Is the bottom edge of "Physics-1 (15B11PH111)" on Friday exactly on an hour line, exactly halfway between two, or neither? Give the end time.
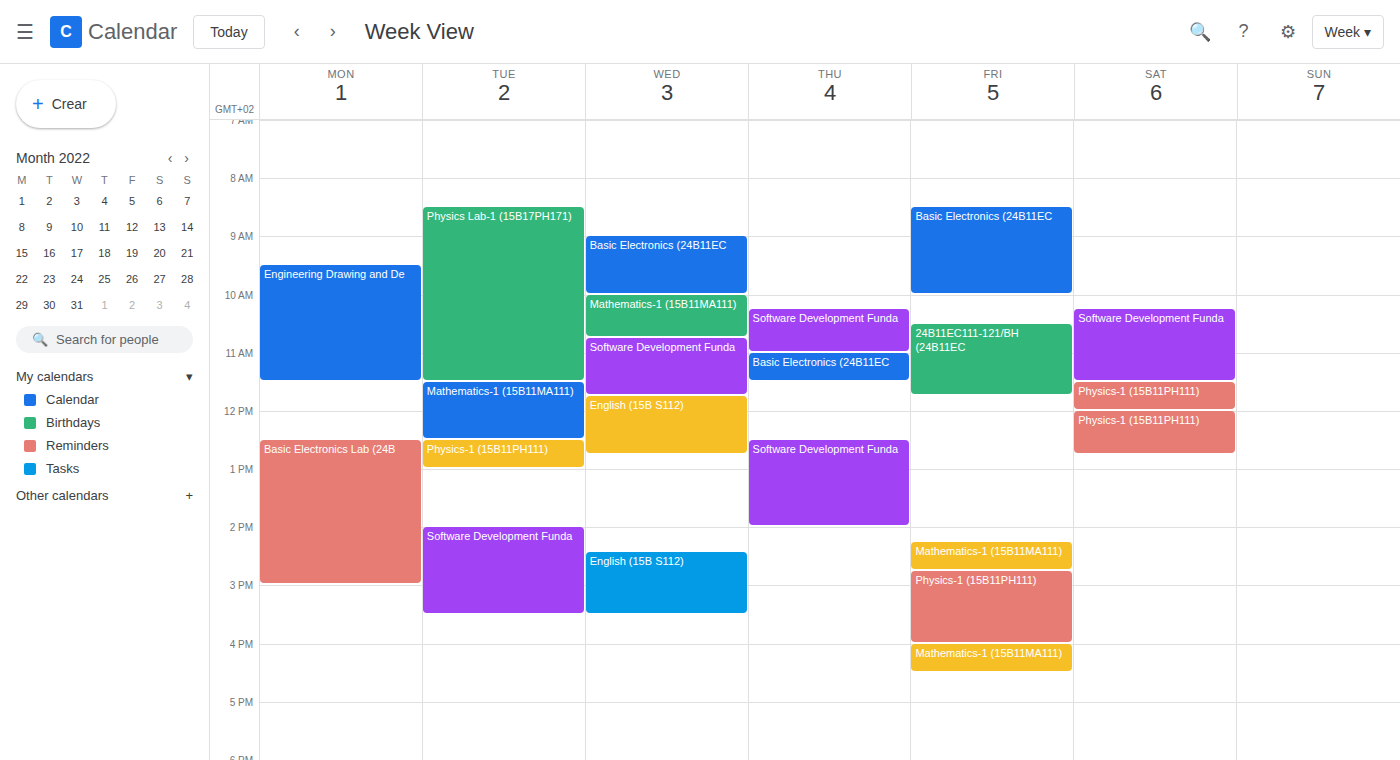
16:00 -- exactly on the 16:00 line.